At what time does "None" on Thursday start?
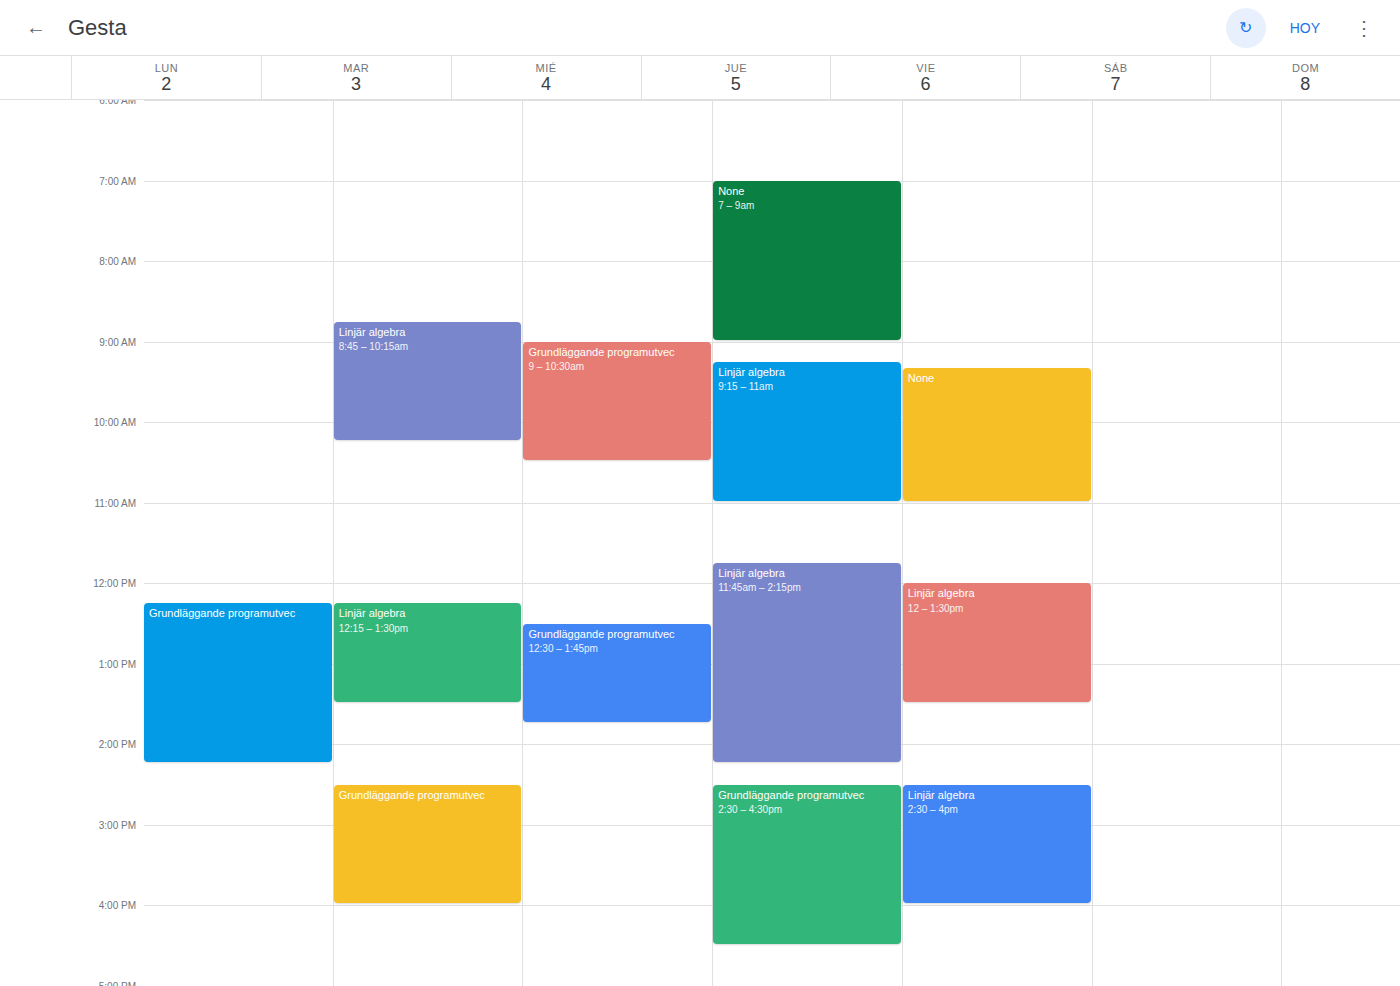
07:00